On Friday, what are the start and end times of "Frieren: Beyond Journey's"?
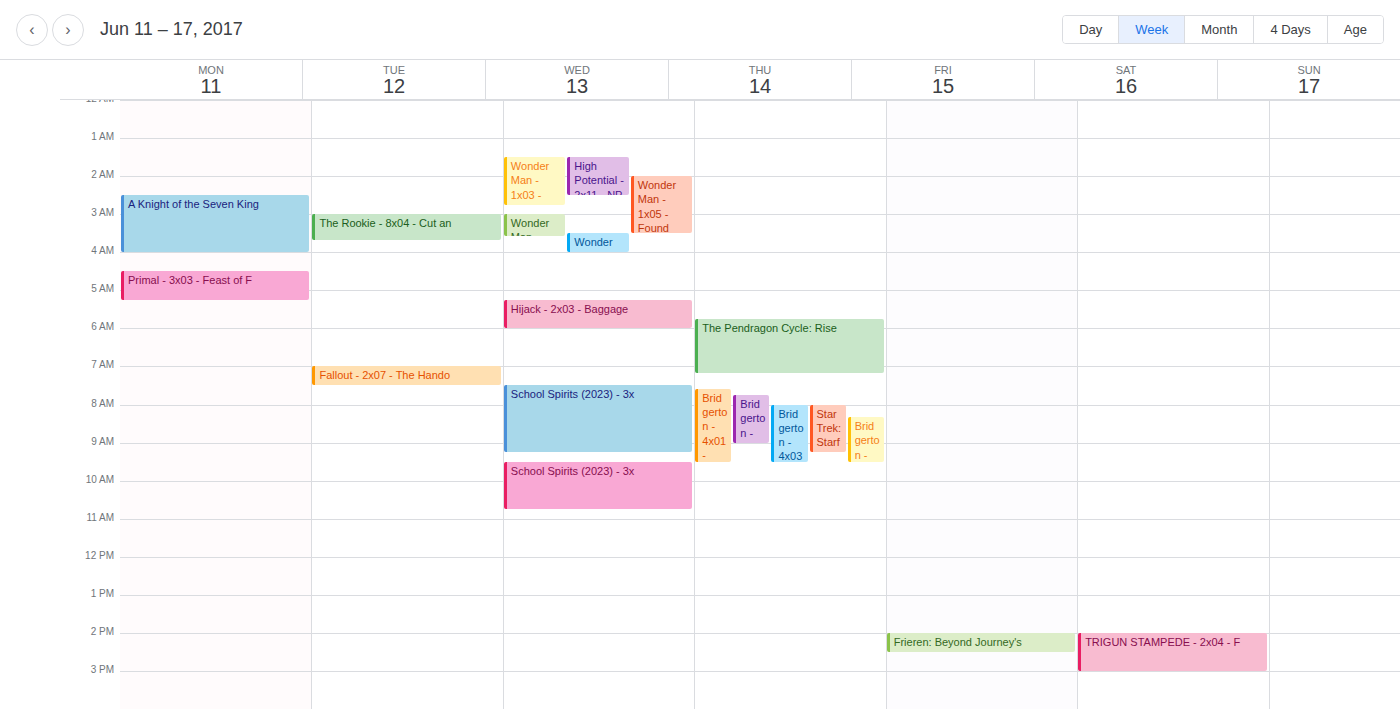
2:00 PM to 2:30 PM